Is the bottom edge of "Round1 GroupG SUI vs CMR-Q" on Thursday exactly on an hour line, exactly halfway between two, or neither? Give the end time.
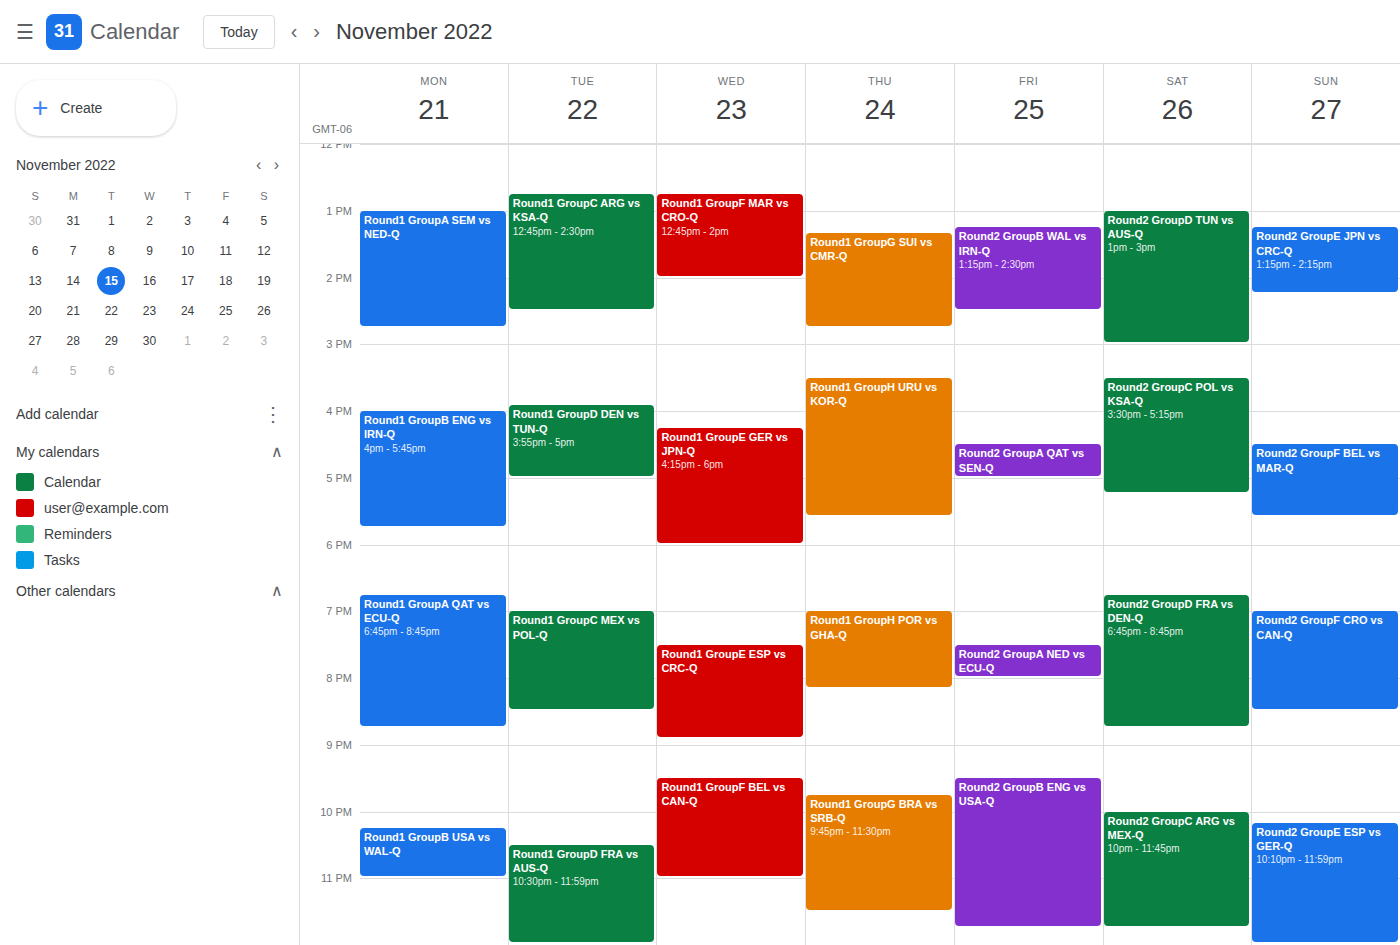
2:45 PM -- neither: three quarters of the way from the 2 PM line to the 3 PM line.